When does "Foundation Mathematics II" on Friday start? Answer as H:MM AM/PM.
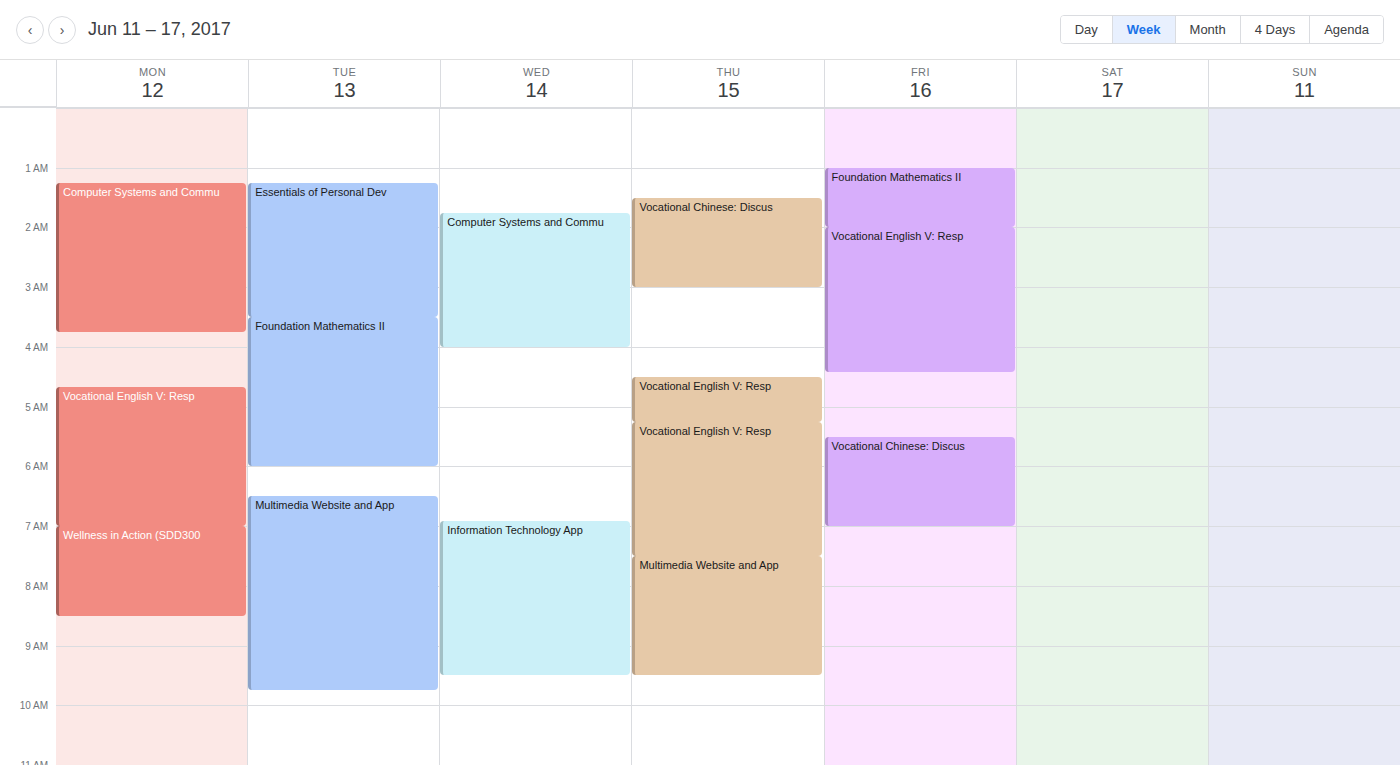
1:00 AM